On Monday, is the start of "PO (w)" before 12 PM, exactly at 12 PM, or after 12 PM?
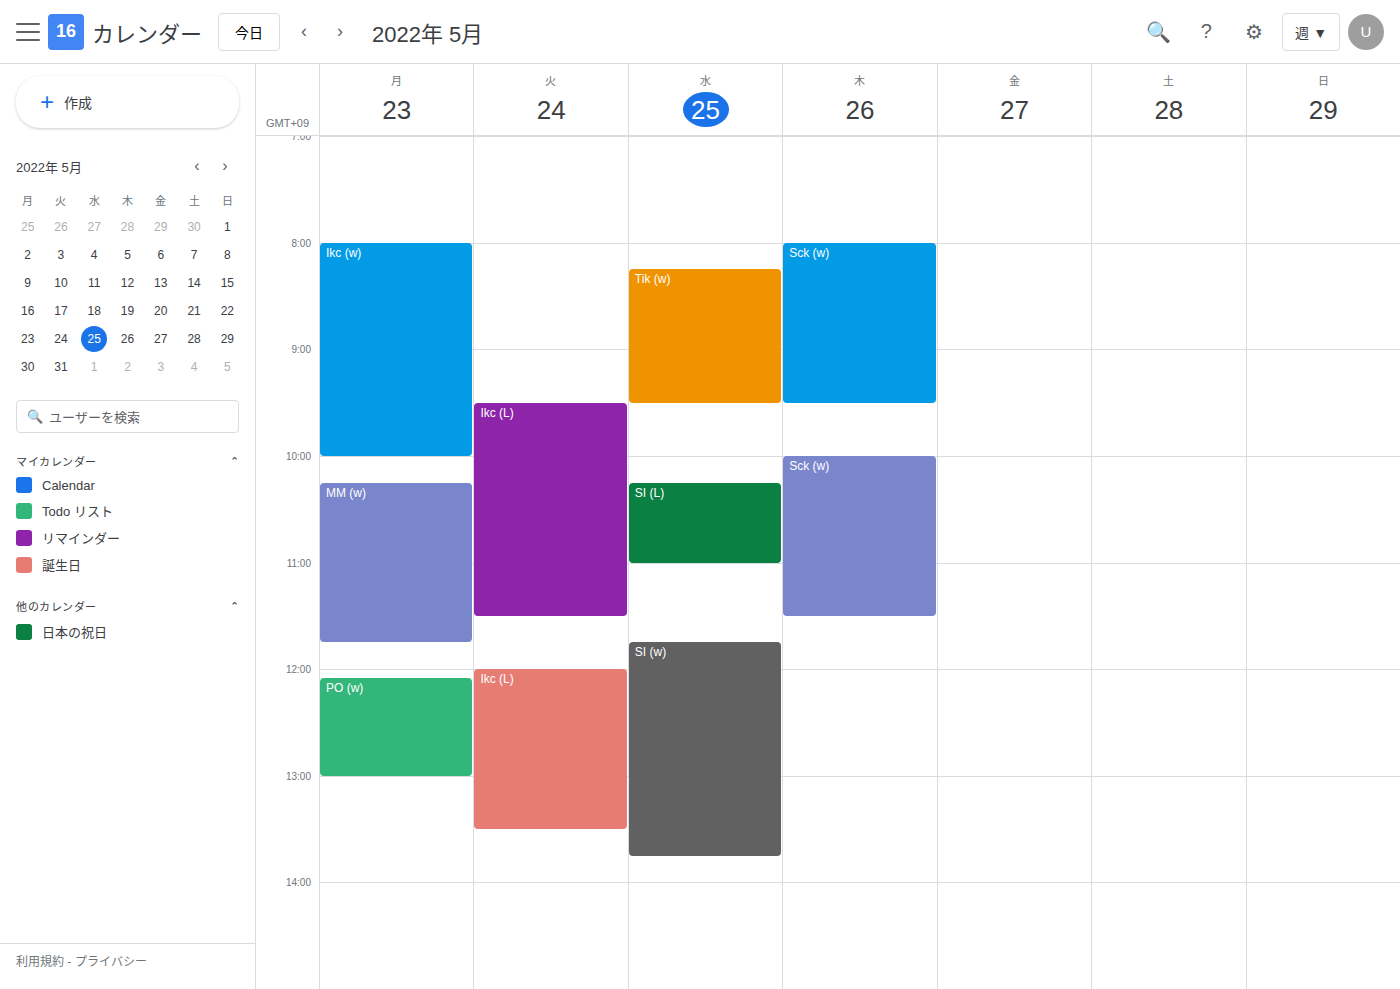
12:05 PM -- after 12 PM, 5 minutes below the 12 PM line.